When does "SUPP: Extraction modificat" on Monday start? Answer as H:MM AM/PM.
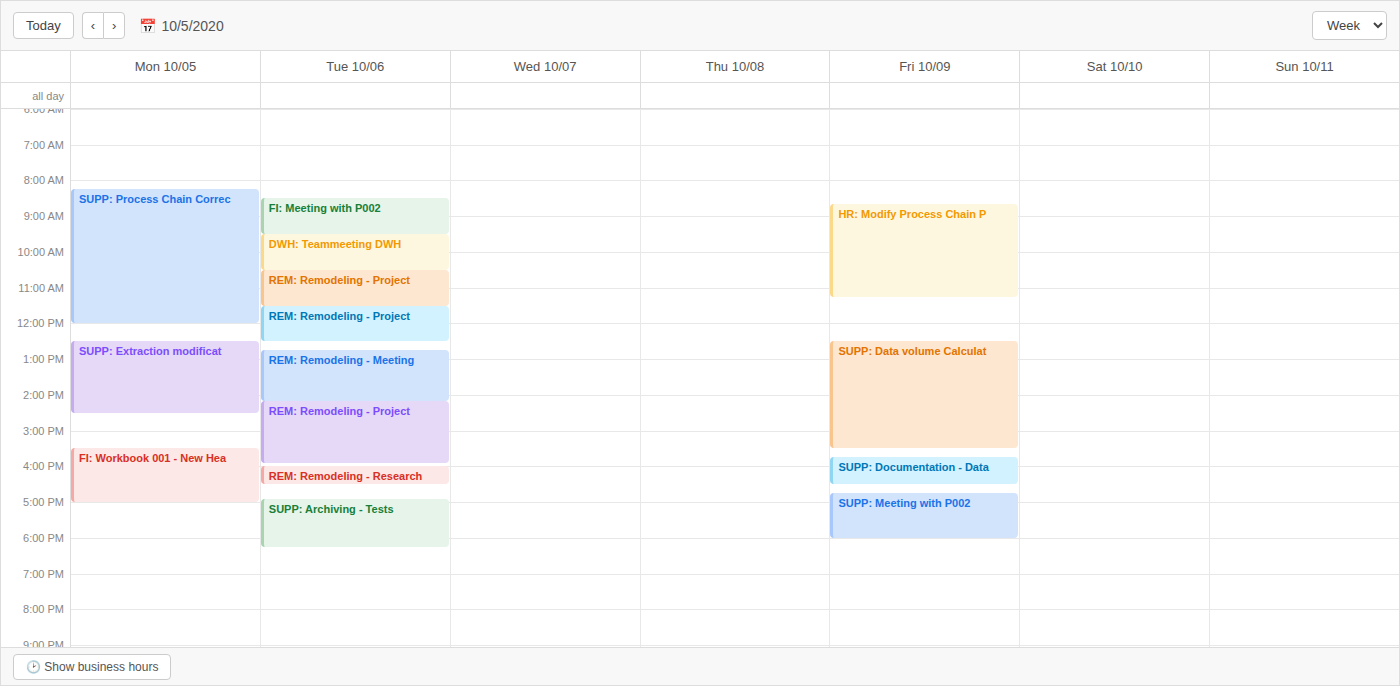
12:30 PM